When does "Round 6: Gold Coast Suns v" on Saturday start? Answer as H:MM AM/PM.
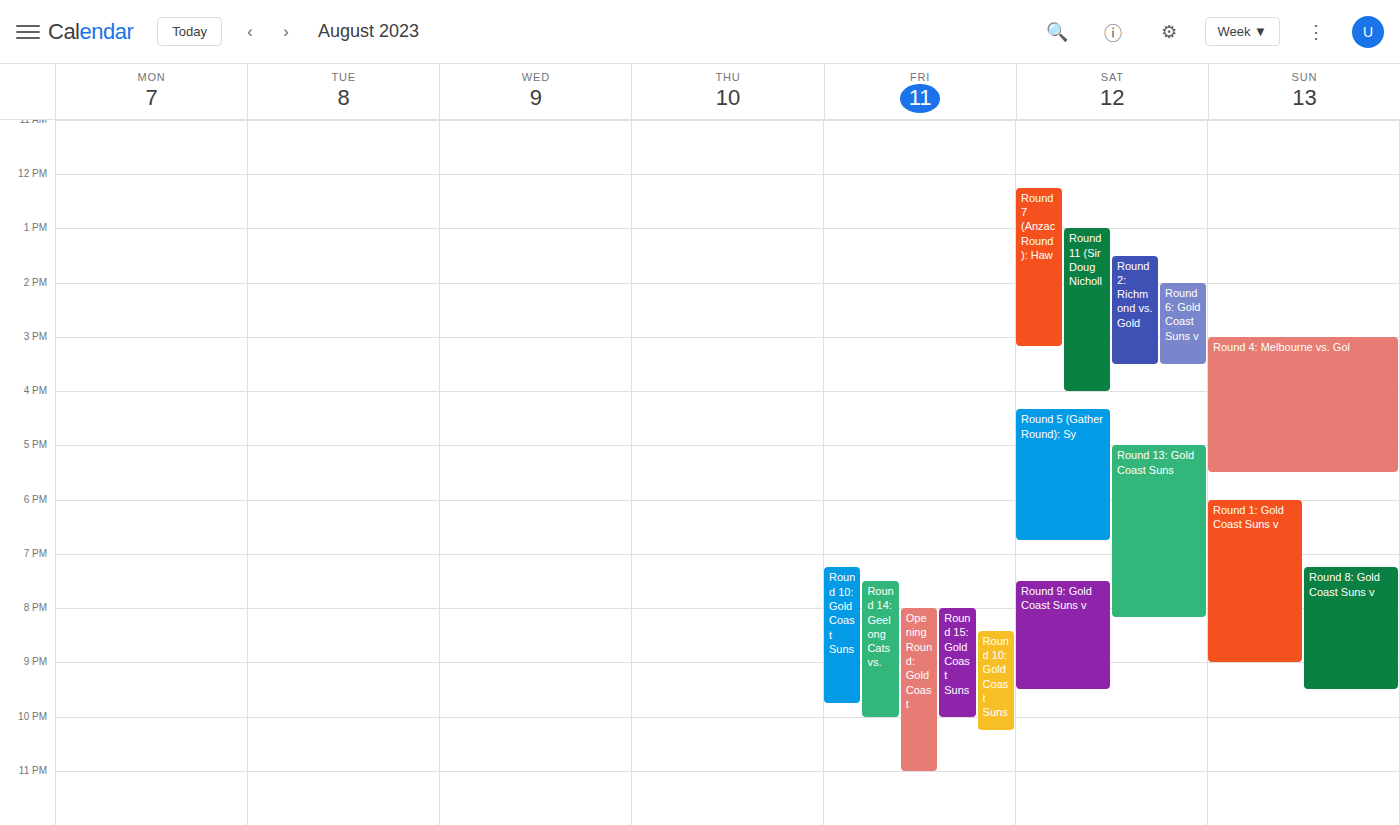
2:00 PM